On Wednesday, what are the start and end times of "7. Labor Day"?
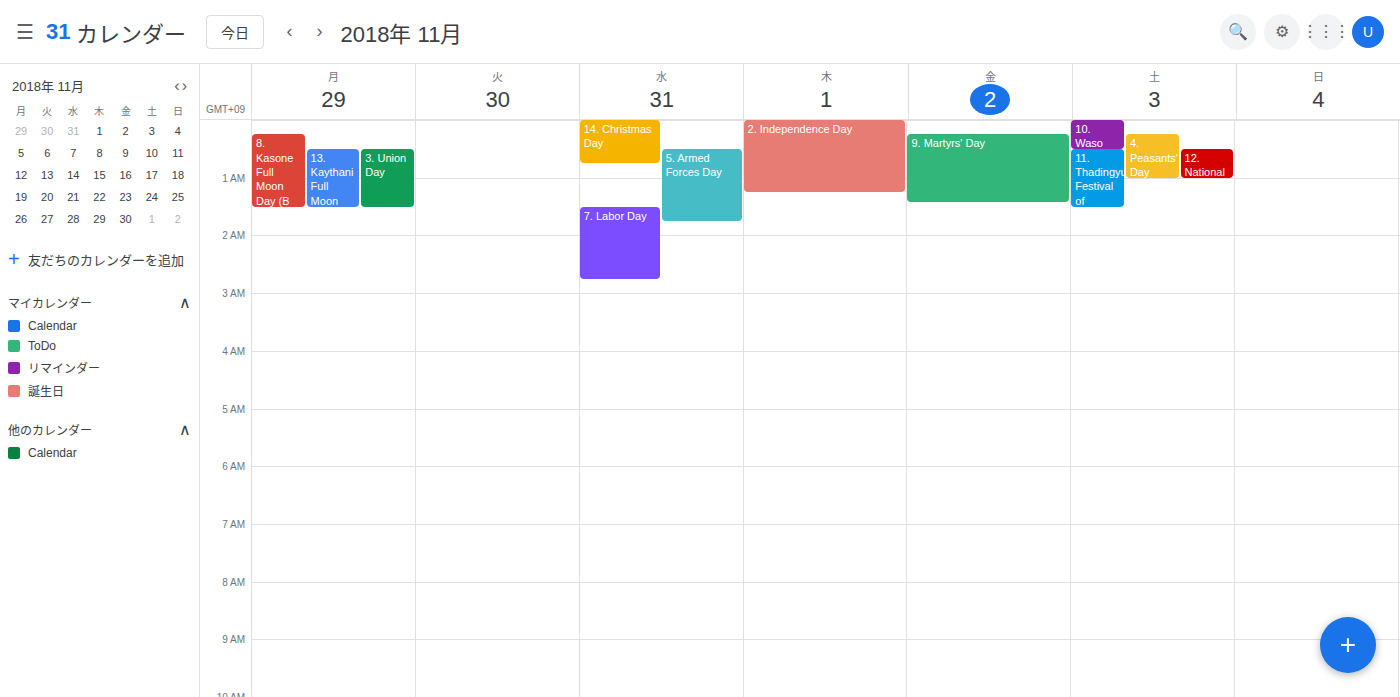
1:30 AM to 2:45 AM